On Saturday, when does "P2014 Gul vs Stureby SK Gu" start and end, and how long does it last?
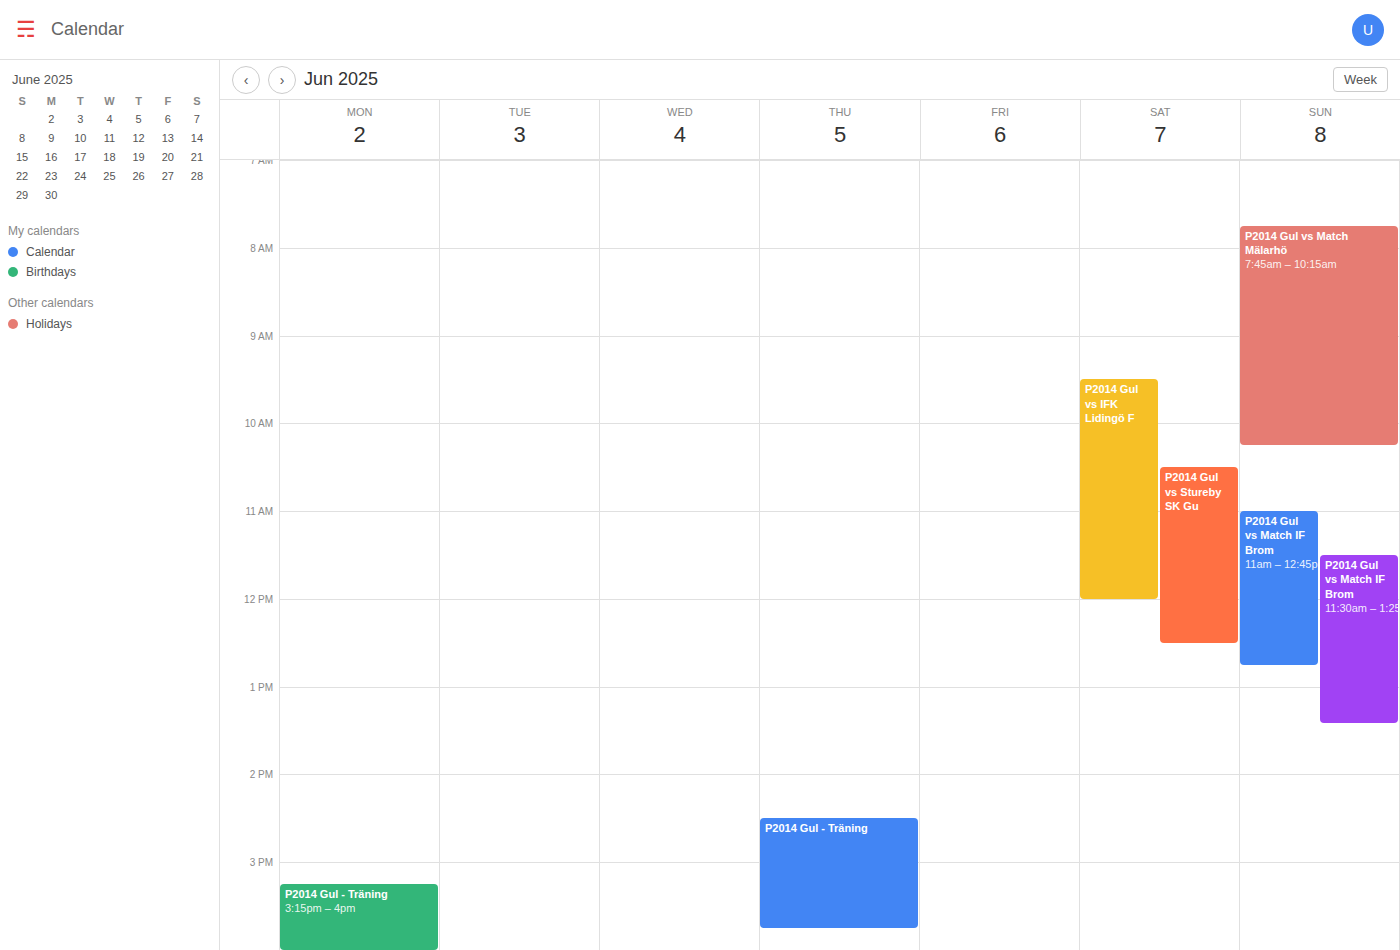
10:30 to 12:30, 2 hours